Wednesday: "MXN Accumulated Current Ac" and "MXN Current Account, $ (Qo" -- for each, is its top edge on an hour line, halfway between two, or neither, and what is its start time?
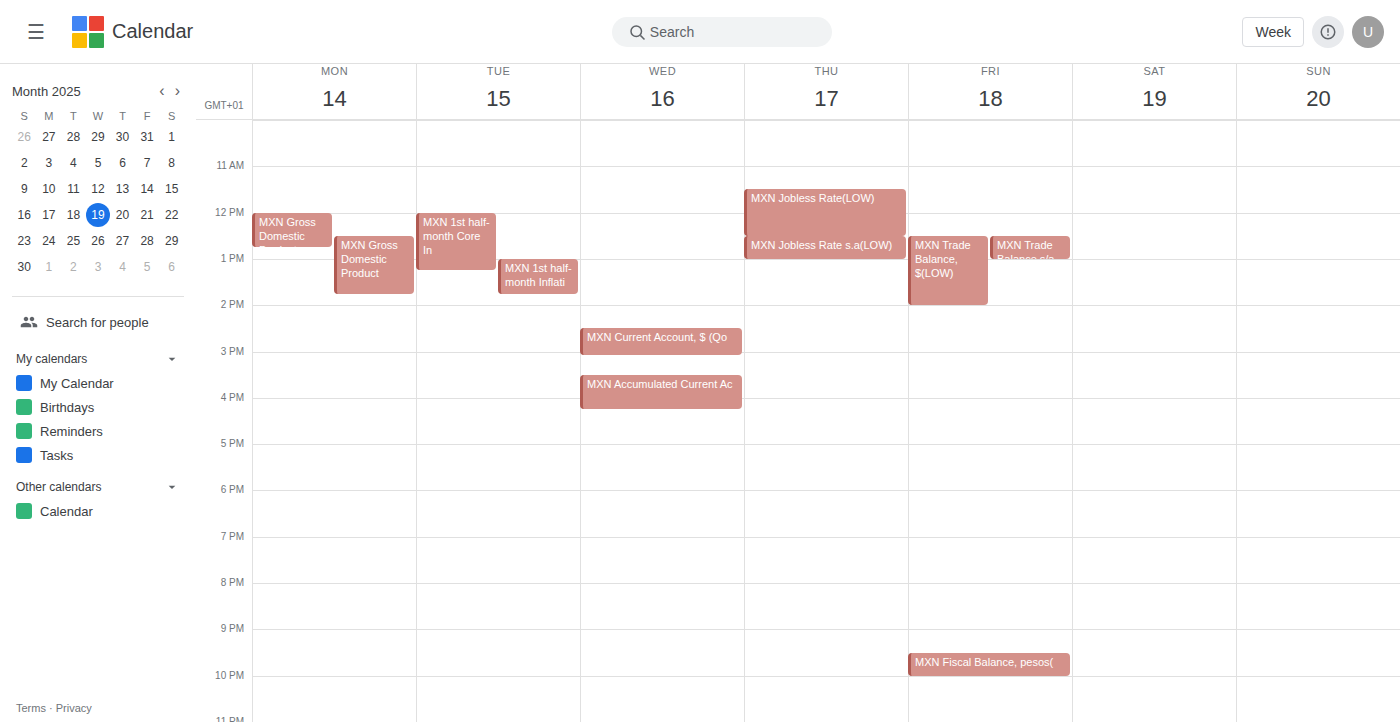
"MXN Accumulated Current Ac": 3:30 PM, halfway between the 3 PM and 4 PM lines. "MXN Current Account, $ (Qo": 2:30 PM, halfway between the 2 PM and 3 PM lines.